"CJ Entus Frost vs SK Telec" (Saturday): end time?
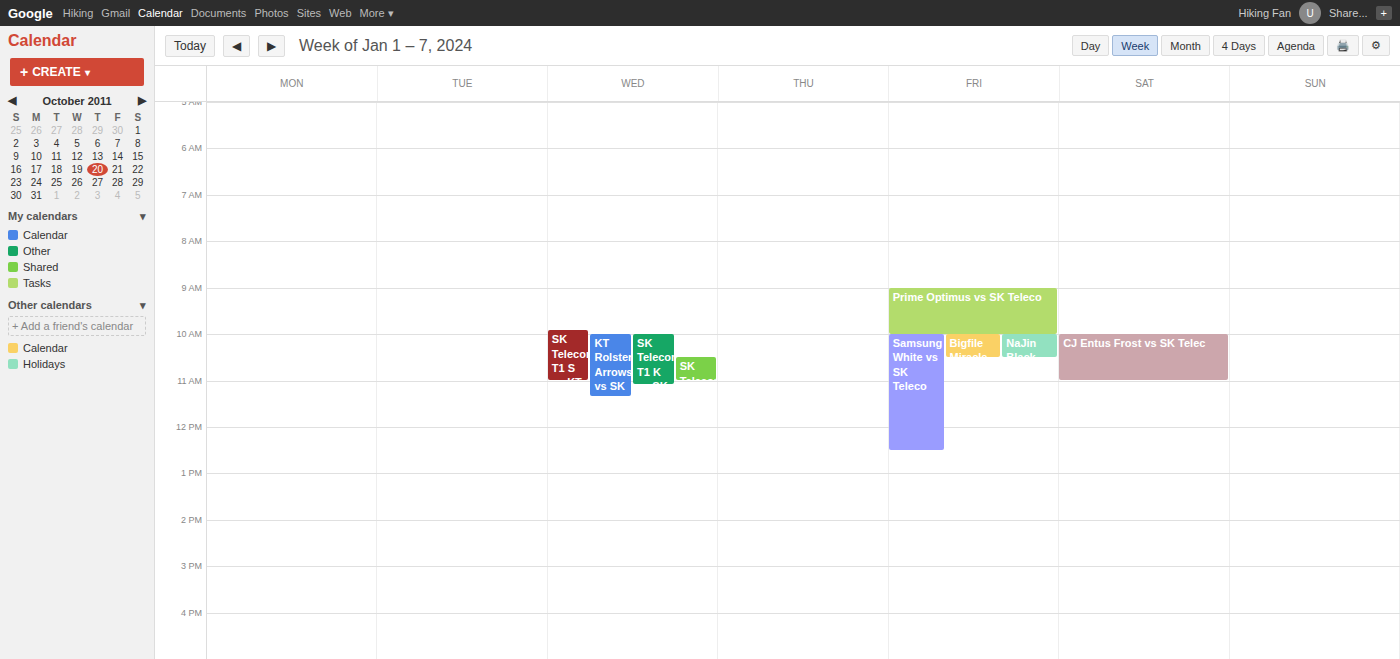
11:00